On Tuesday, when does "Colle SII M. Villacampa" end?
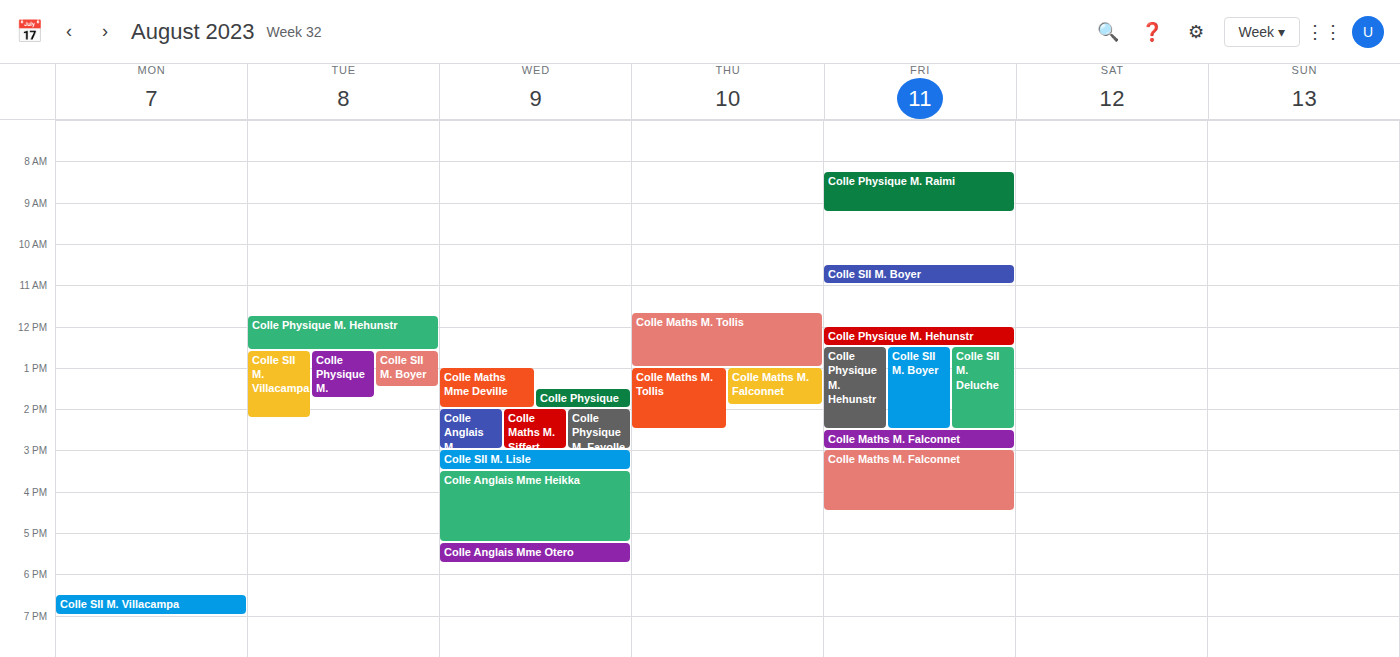
2:15 PM